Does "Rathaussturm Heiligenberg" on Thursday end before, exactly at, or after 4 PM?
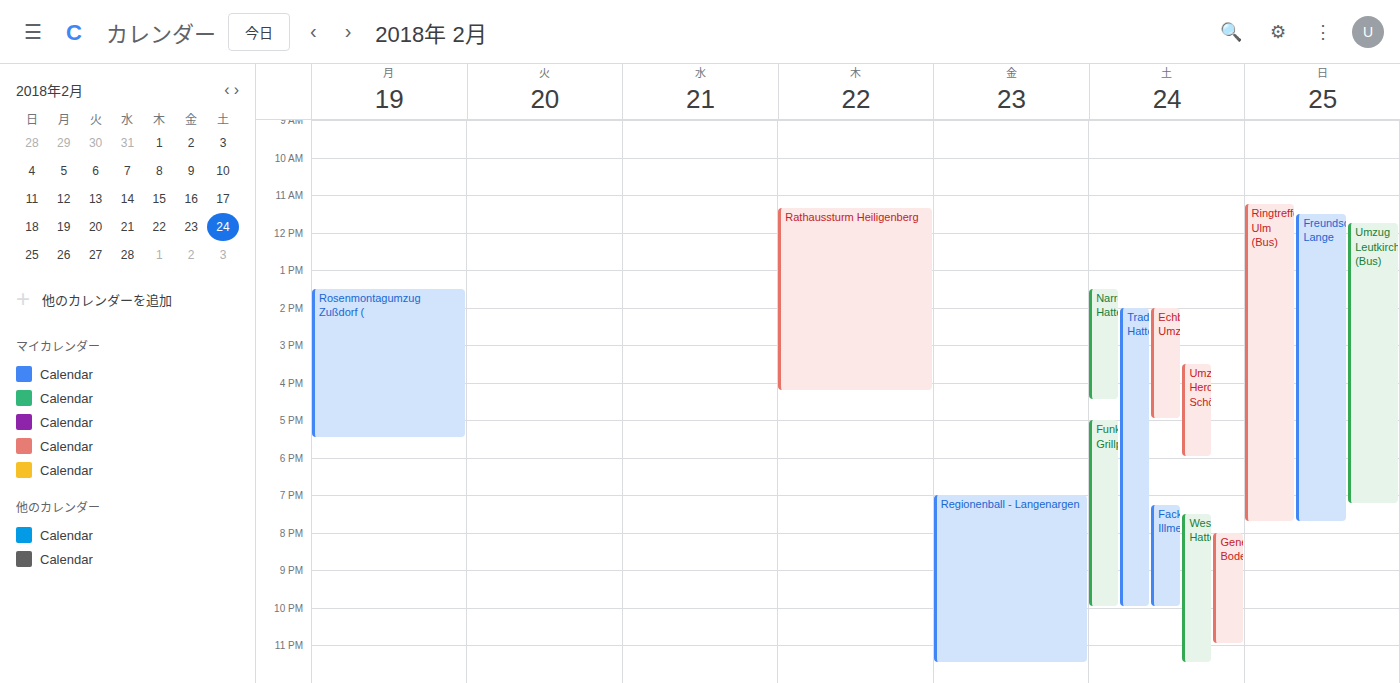
4:15 PM -- after 4 PM, 15 minutes below the 4 PM line.